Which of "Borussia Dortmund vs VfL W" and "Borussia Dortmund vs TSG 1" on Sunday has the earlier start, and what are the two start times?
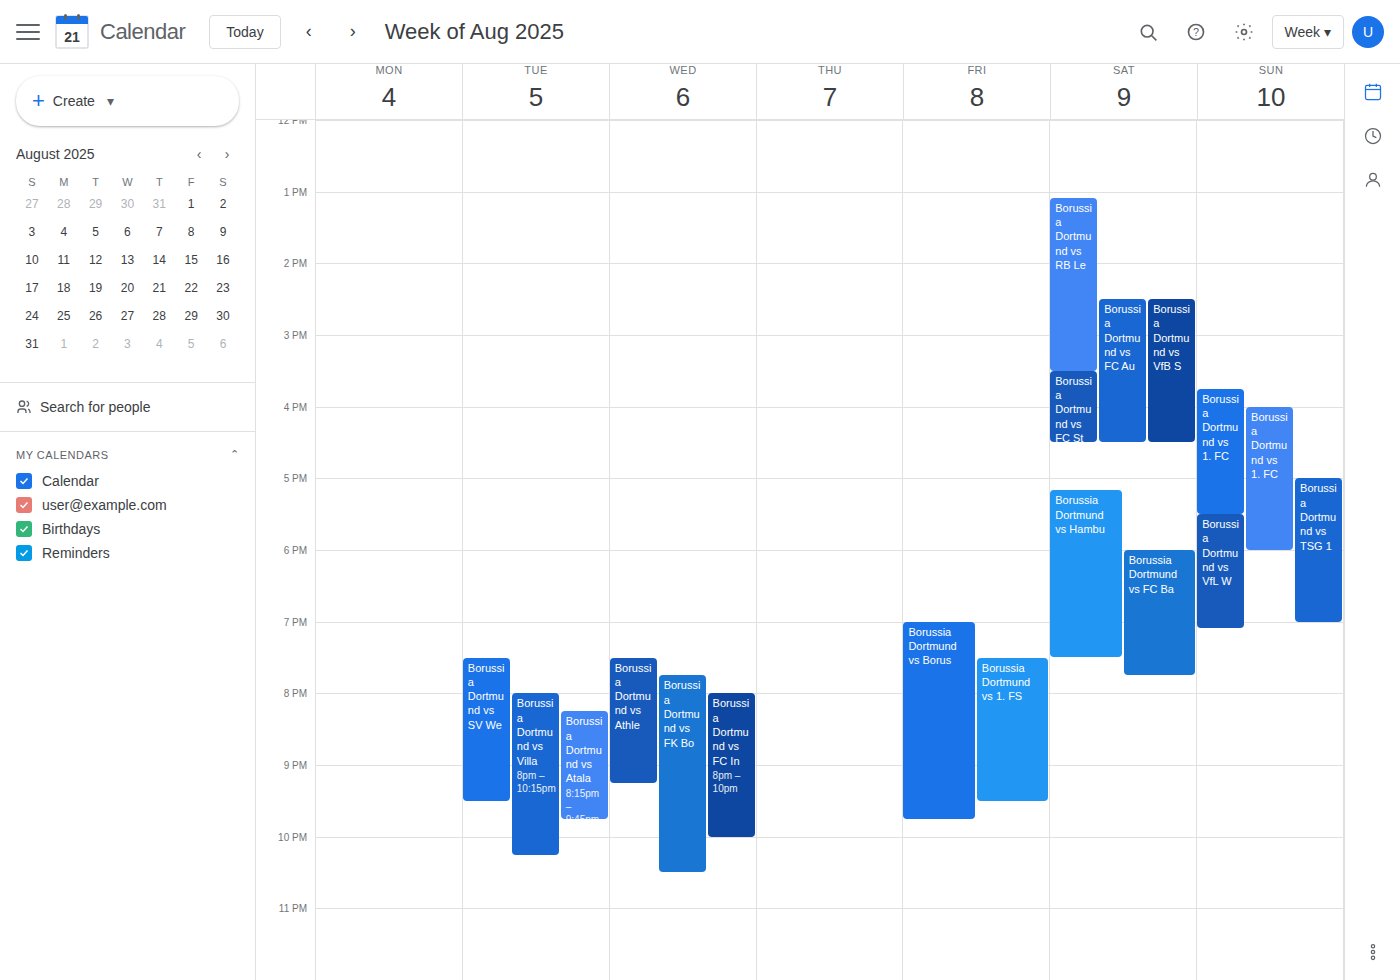
"Borussia Dortmund vs TSG 1" 17:00; "Borussia Dortmund vs VfL W" 17:30.